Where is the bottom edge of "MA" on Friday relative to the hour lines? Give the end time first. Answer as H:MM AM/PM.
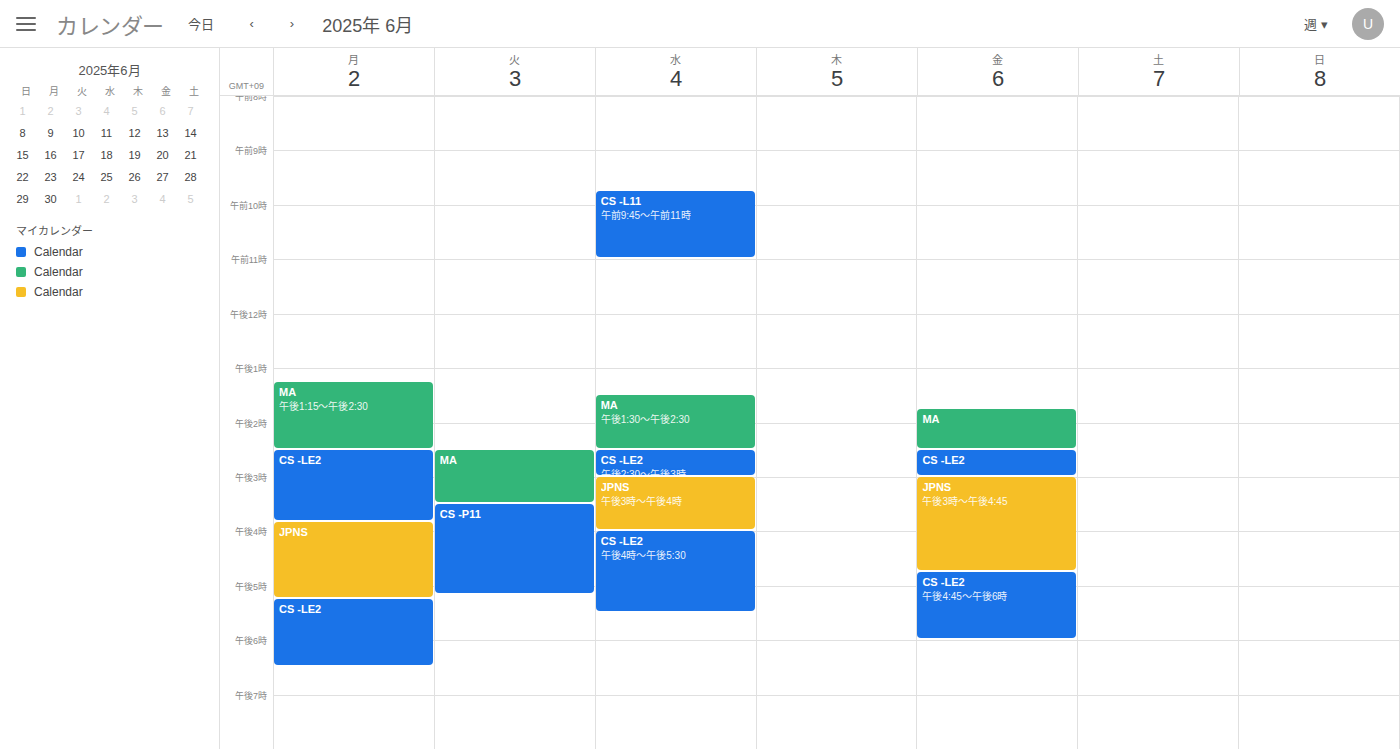
2:30 PM -- halfway between the 2 PM and 3 PM lines.